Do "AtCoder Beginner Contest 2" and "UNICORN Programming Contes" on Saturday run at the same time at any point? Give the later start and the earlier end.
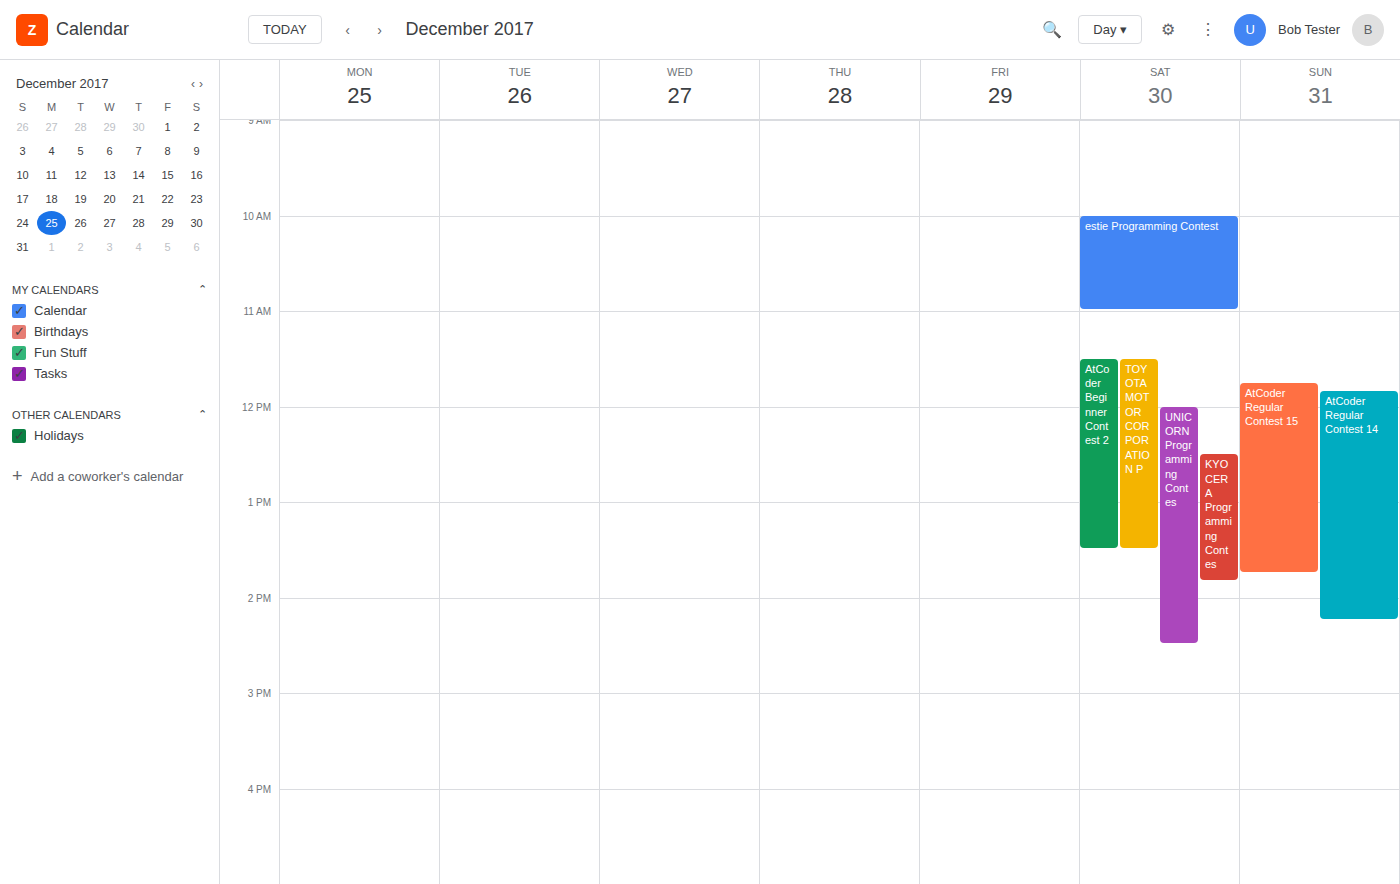
"UNICORN Programming Contes" starts at 12:00 PM, before "AtCoder Beginner Contest 2" ends at 1:30 PM -- they overlap.